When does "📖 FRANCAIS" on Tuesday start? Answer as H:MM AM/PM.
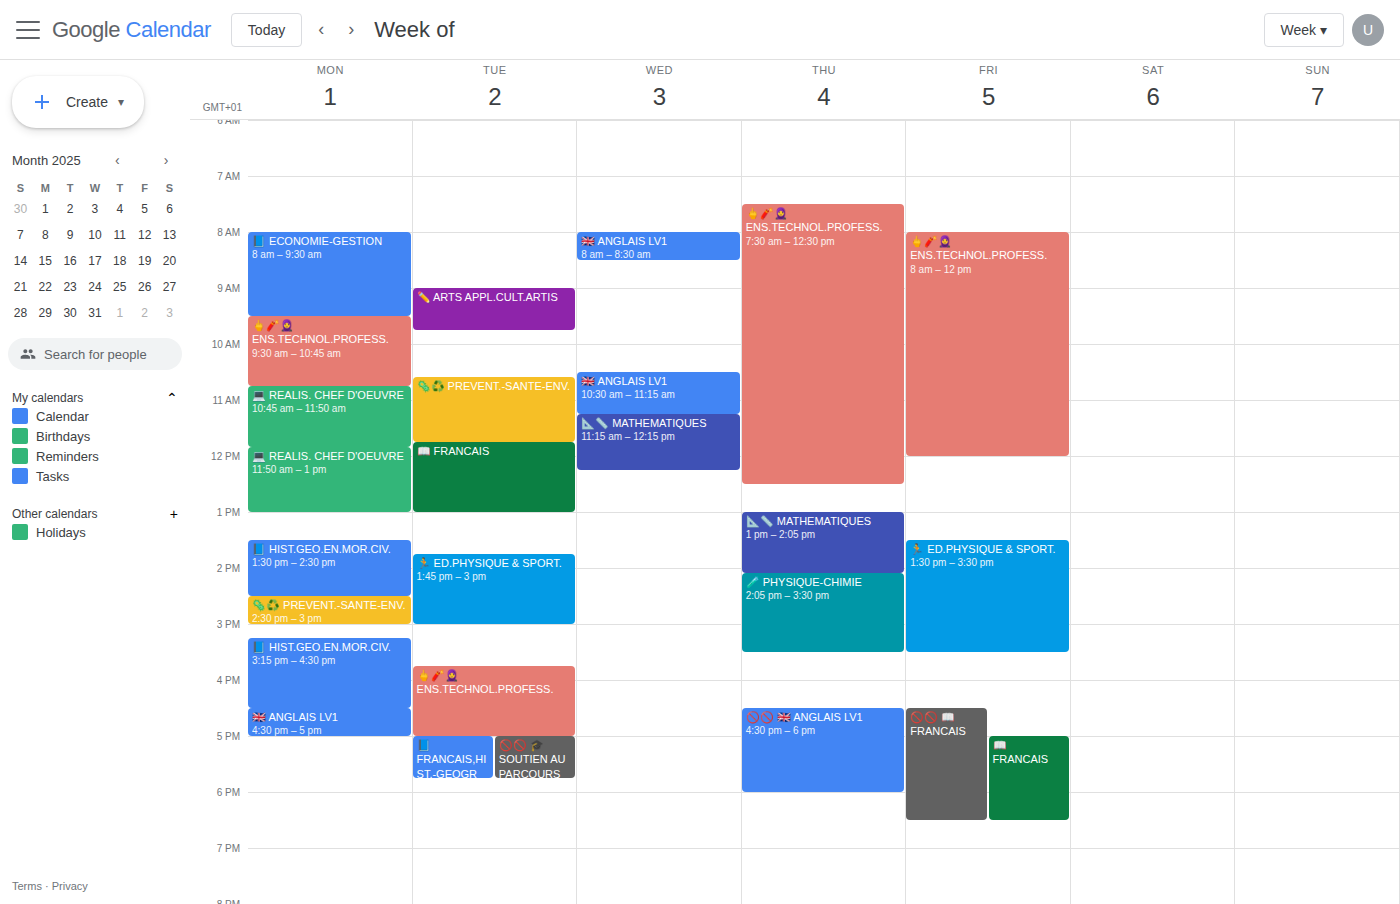
11:45 AM